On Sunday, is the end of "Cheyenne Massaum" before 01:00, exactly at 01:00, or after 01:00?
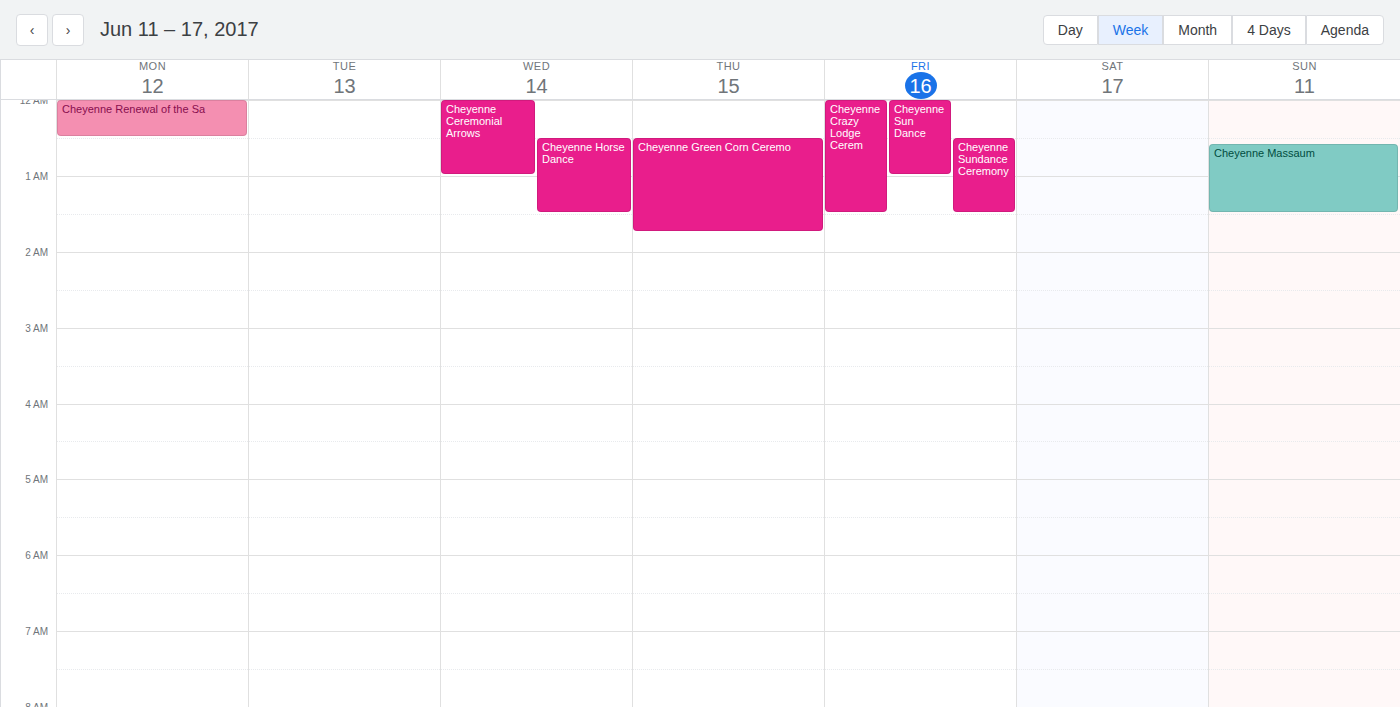
01:30 -- after 01:00, 30 minutes below the 01:00 line.